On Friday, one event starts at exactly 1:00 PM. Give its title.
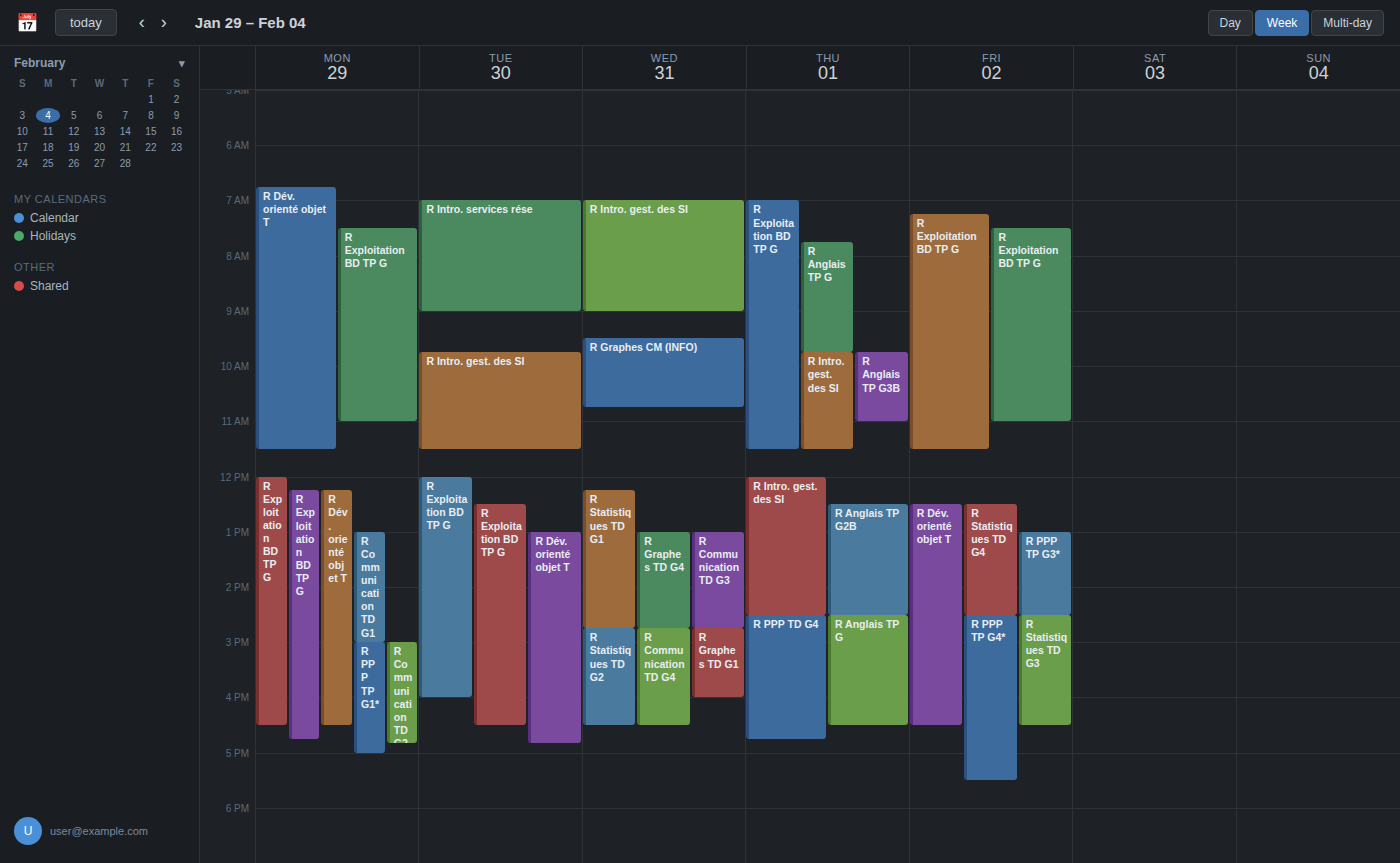
"R PPP TP G3*"